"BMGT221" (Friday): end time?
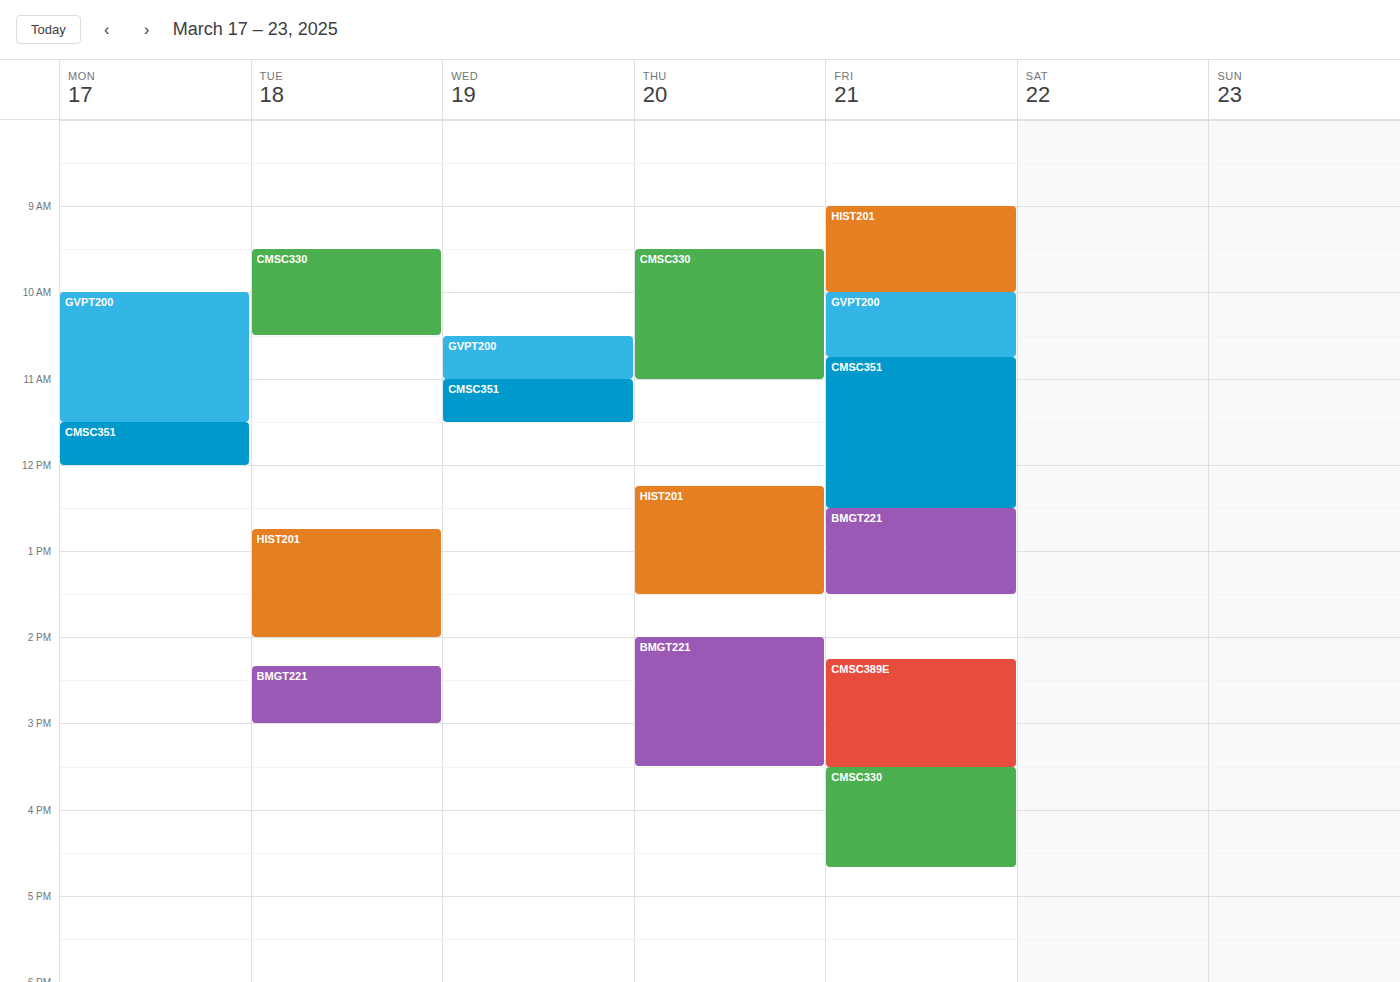
1:30 PM